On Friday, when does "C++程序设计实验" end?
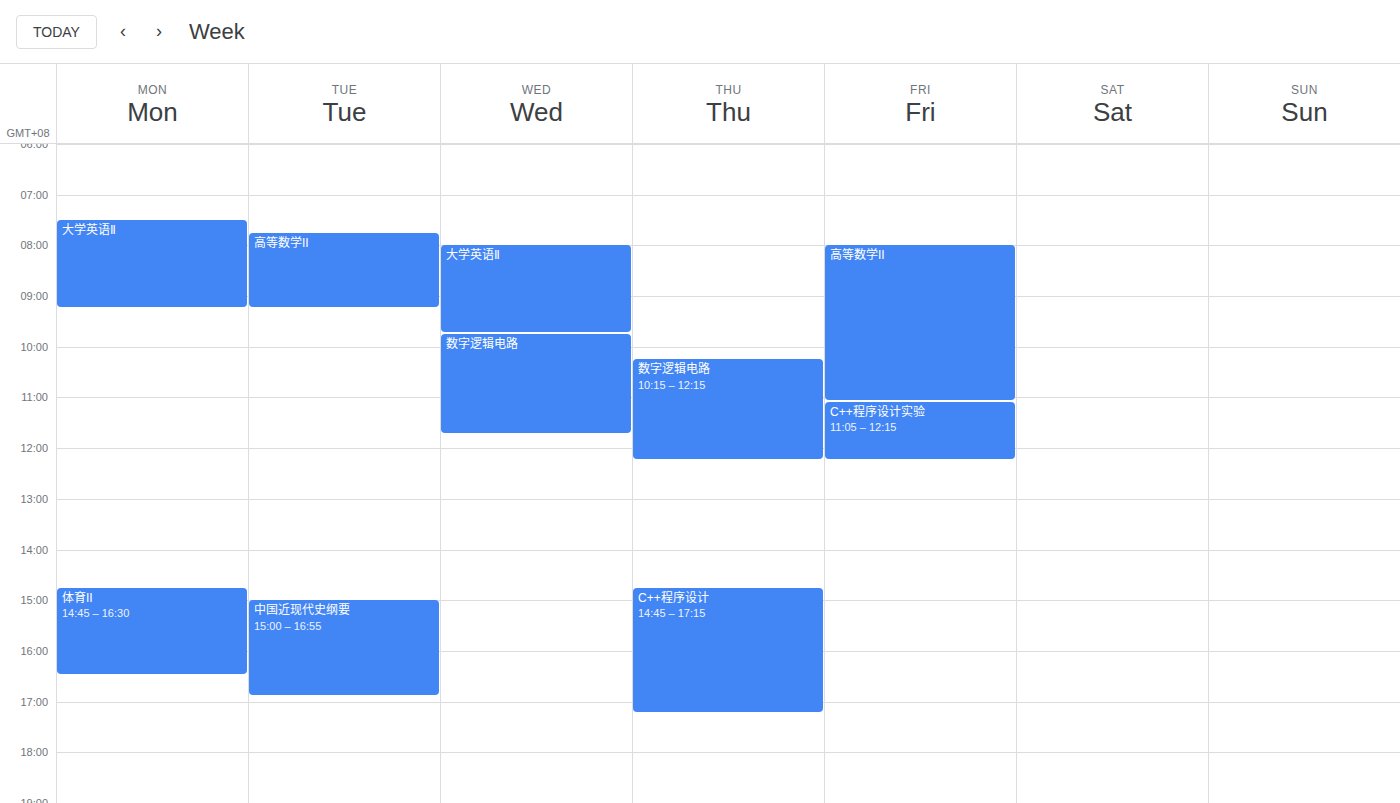
12:15 PM